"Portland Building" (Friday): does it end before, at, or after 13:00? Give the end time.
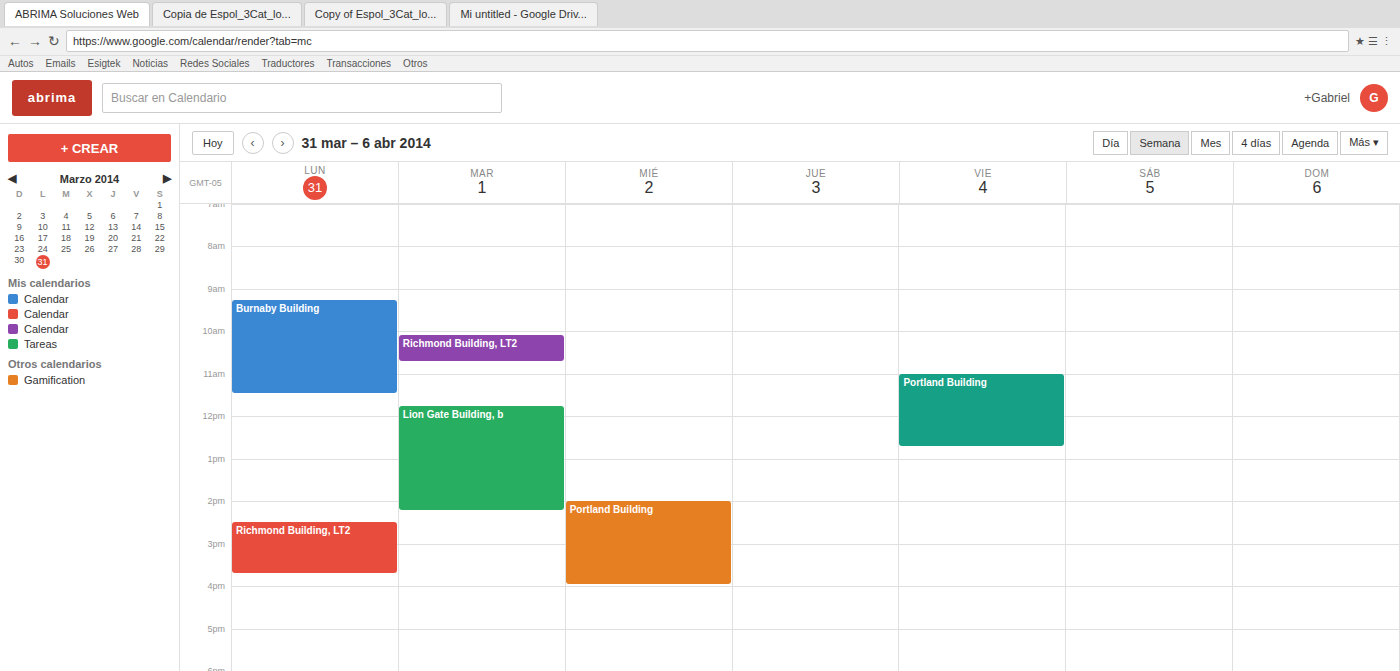
12:45 -- before 13:00, 15 minutes above the 13:00 line.